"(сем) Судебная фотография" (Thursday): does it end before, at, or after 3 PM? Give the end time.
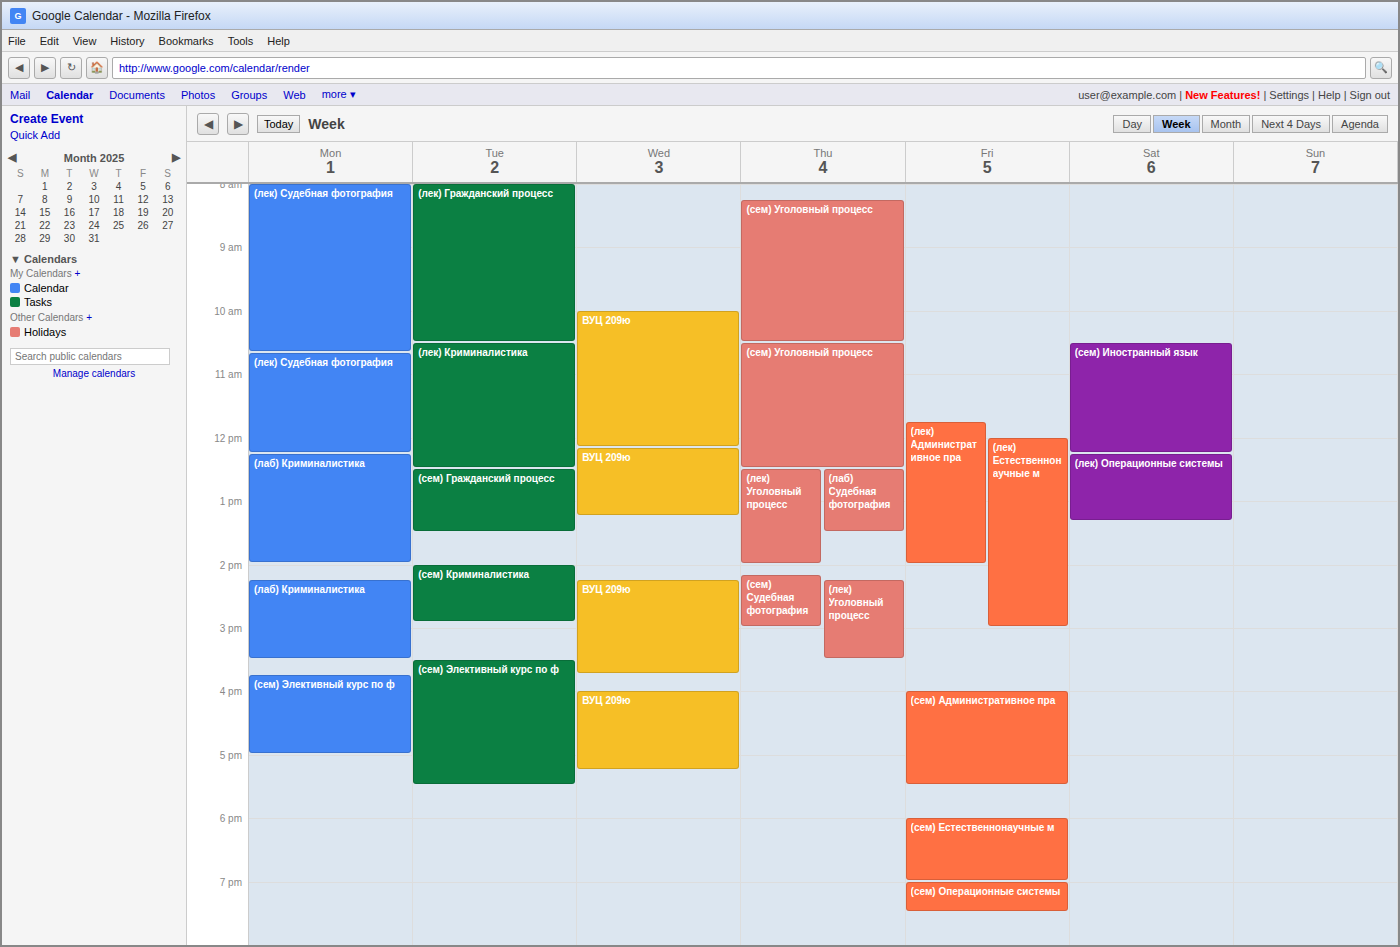
3:00 PM -- exactly at 3 PM, on the 3 PM line.